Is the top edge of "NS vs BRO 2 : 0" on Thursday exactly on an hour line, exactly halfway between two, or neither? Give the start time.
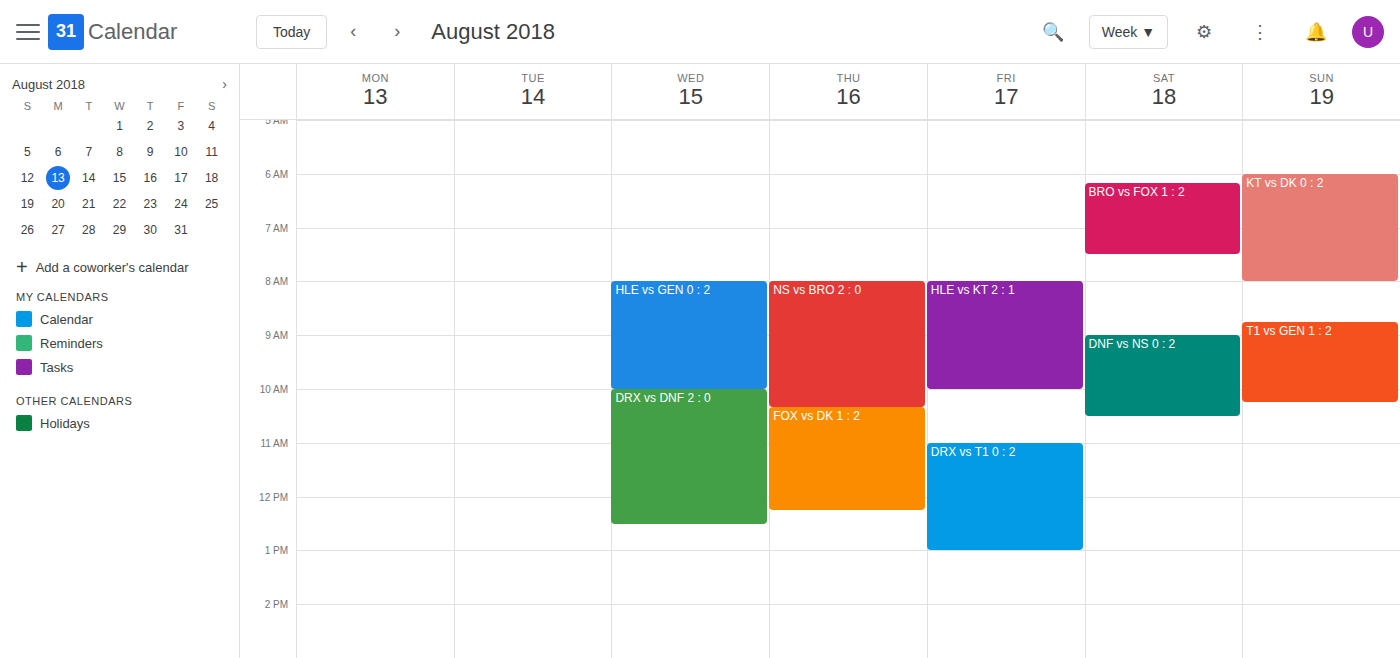
8:00 AM -- exactly on the 8 AM line.